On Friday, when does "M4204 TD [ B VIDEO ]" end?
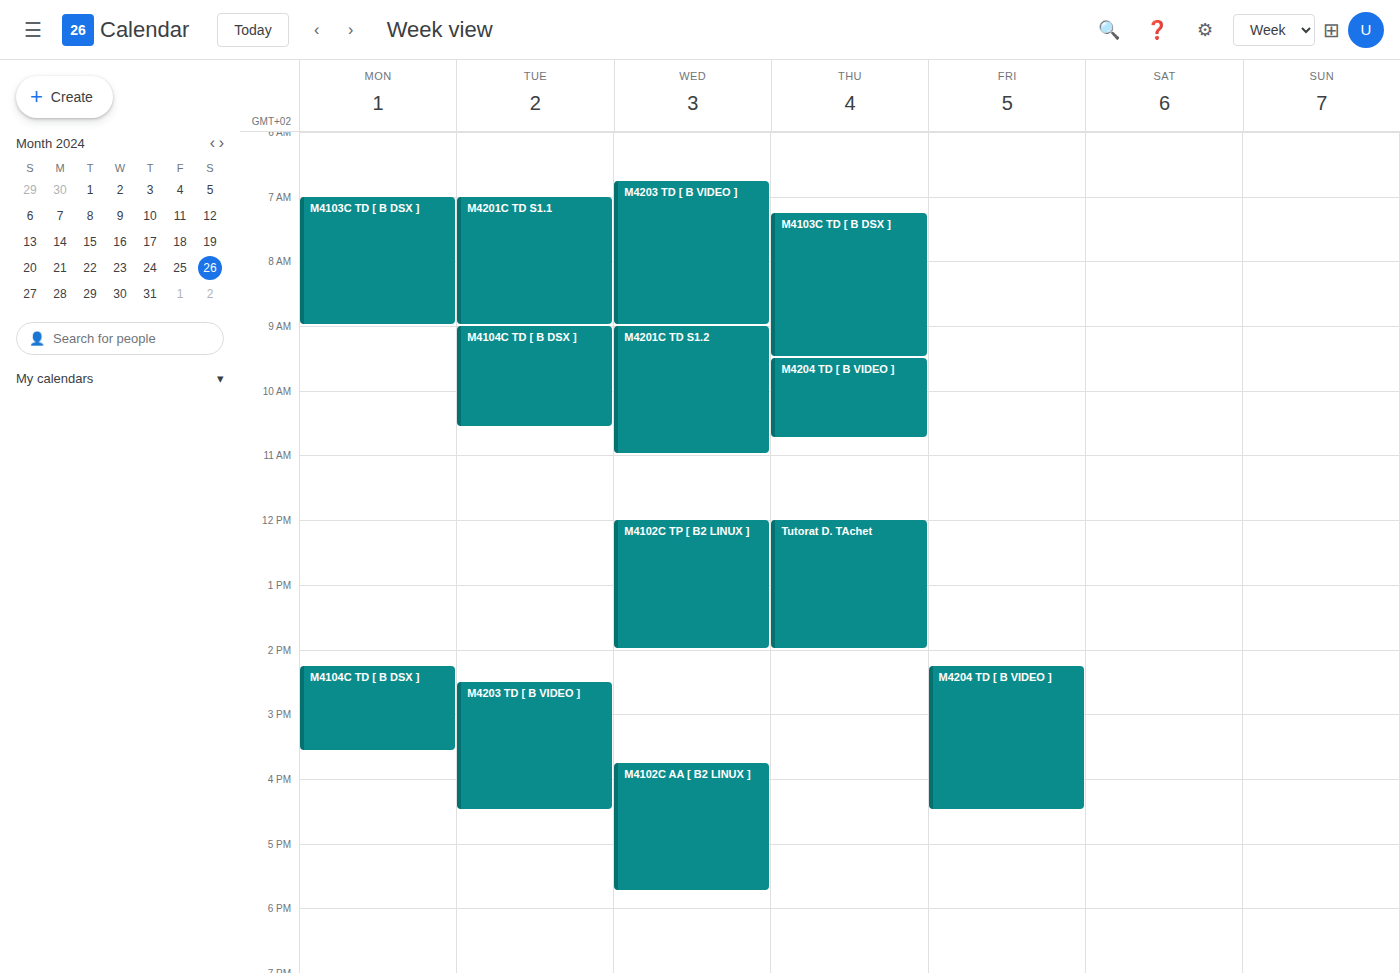
4:30 PM